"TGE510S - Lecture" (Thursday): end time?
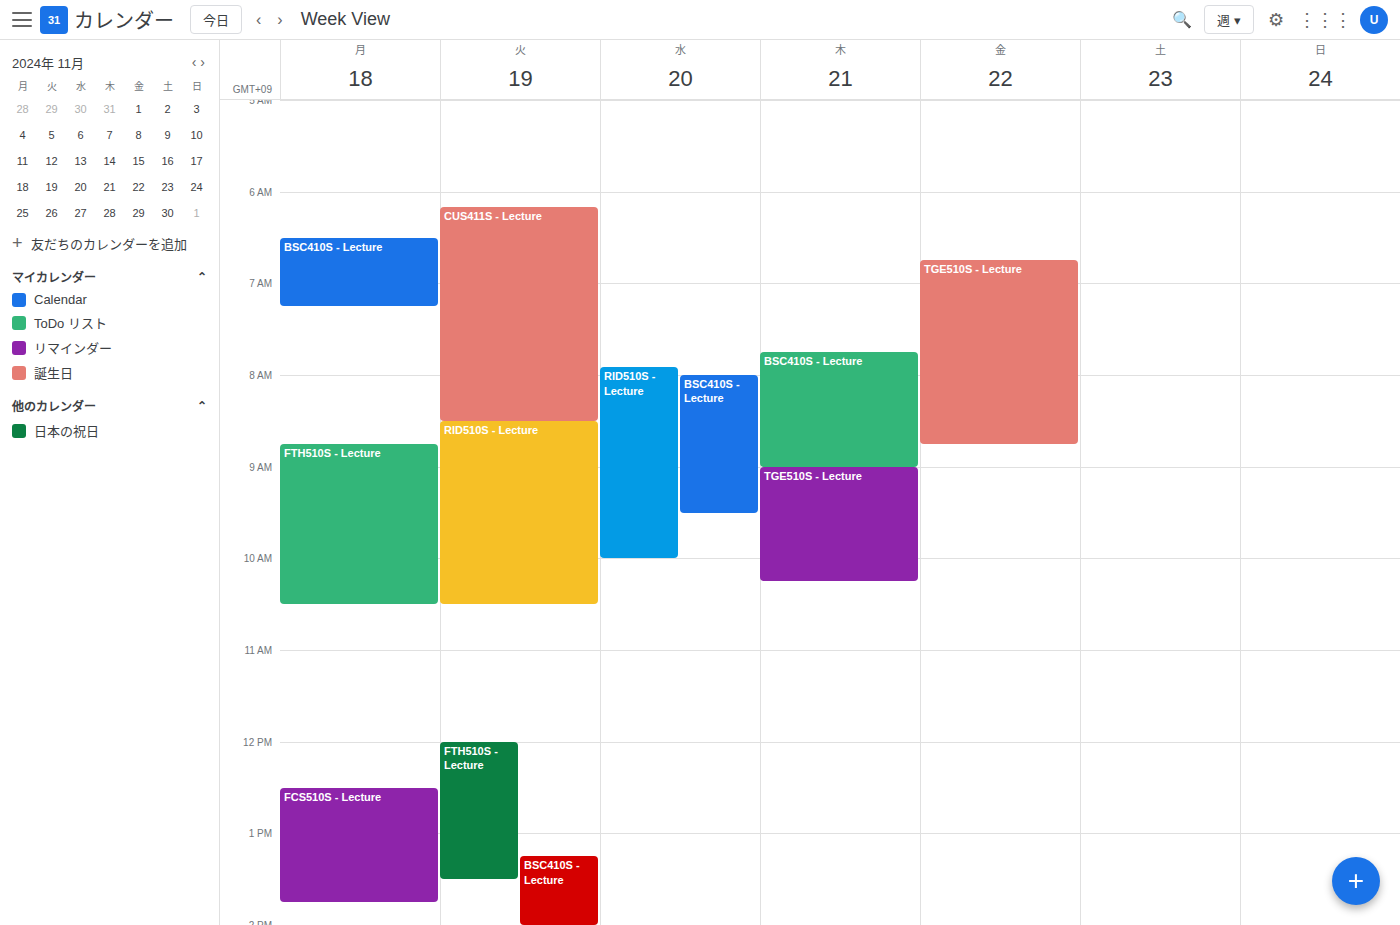
10:15 AM